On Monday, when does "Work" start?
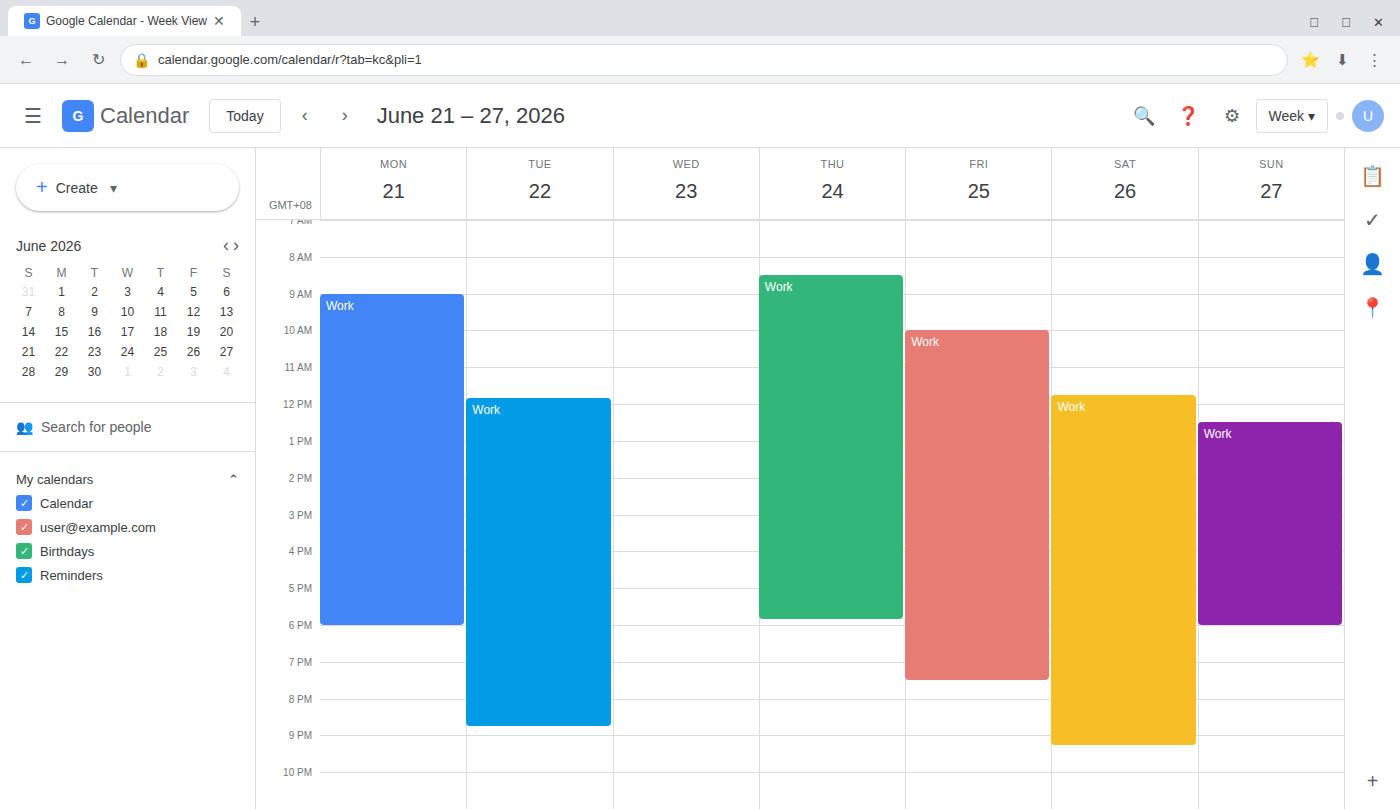
9:00 AM